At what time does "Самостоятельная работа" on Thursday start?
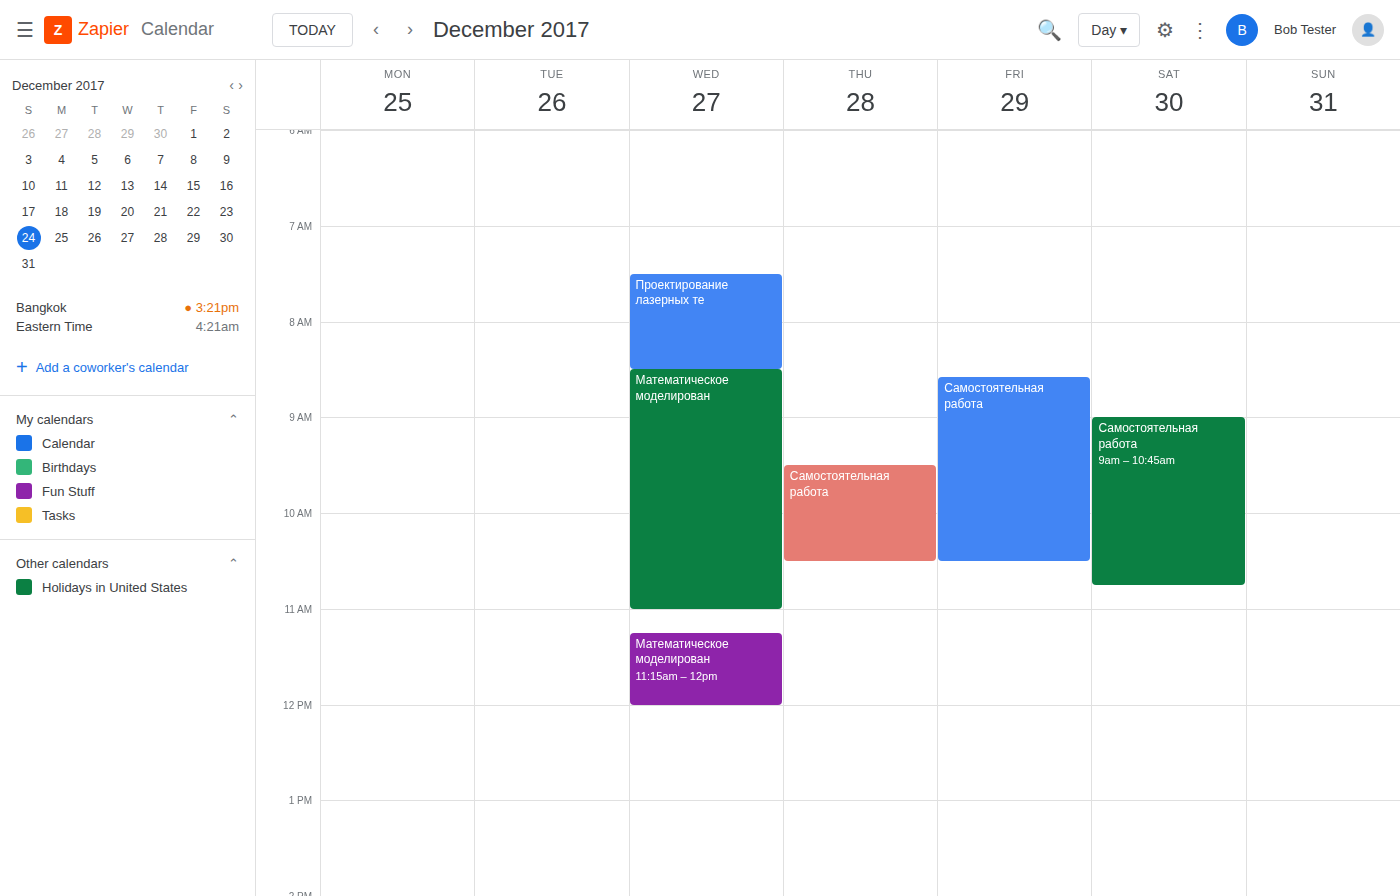
9:30 AM